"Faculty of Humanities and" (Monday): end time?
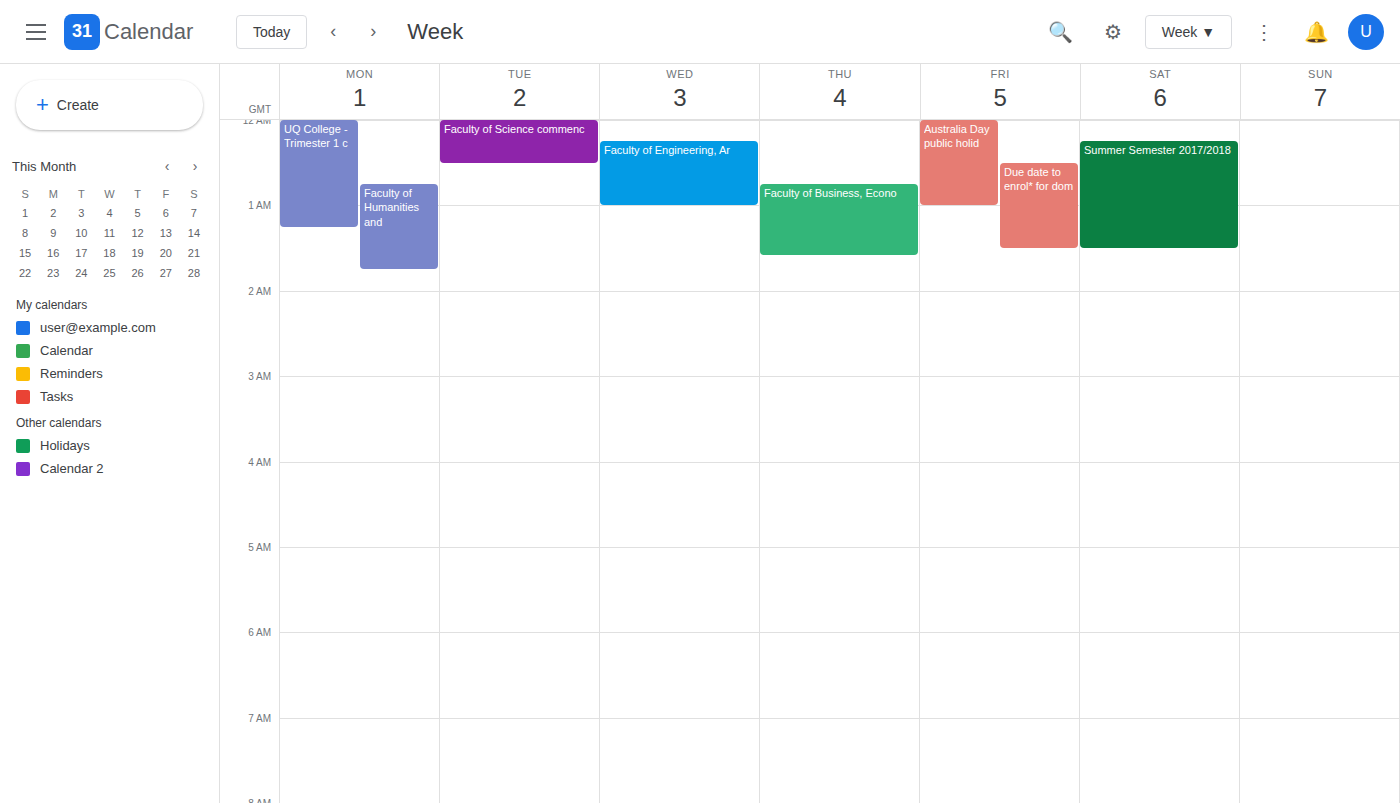
1:45 AM